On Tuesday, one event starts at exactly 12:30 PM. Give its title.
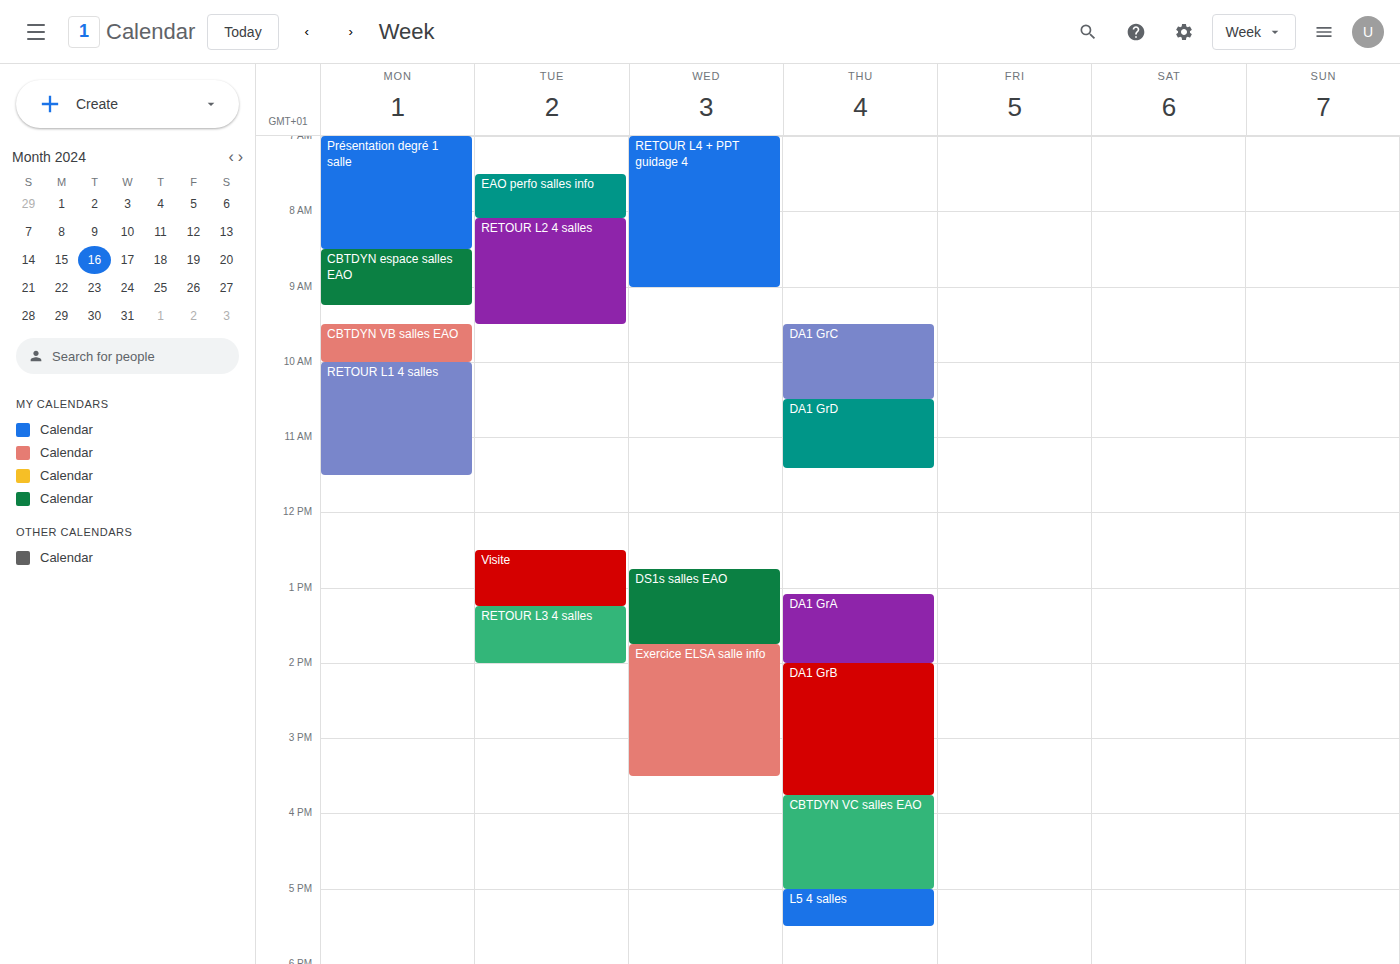
"Visite"